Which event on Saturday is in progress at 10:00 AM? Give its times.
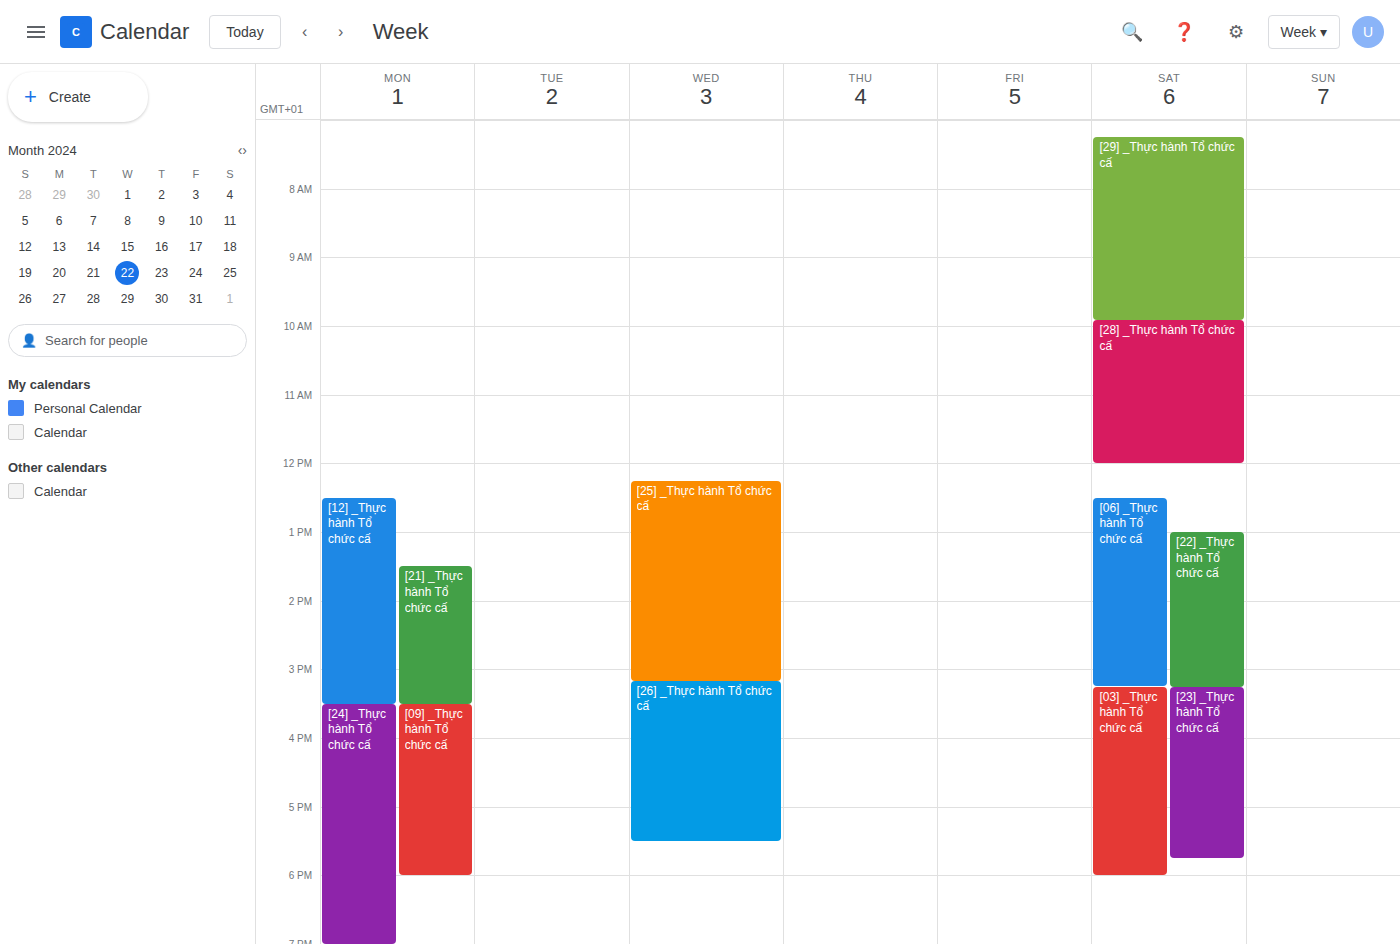
"[28] _Thực hành Tổ chức cấ", 9:55 AM to 12:00 PM